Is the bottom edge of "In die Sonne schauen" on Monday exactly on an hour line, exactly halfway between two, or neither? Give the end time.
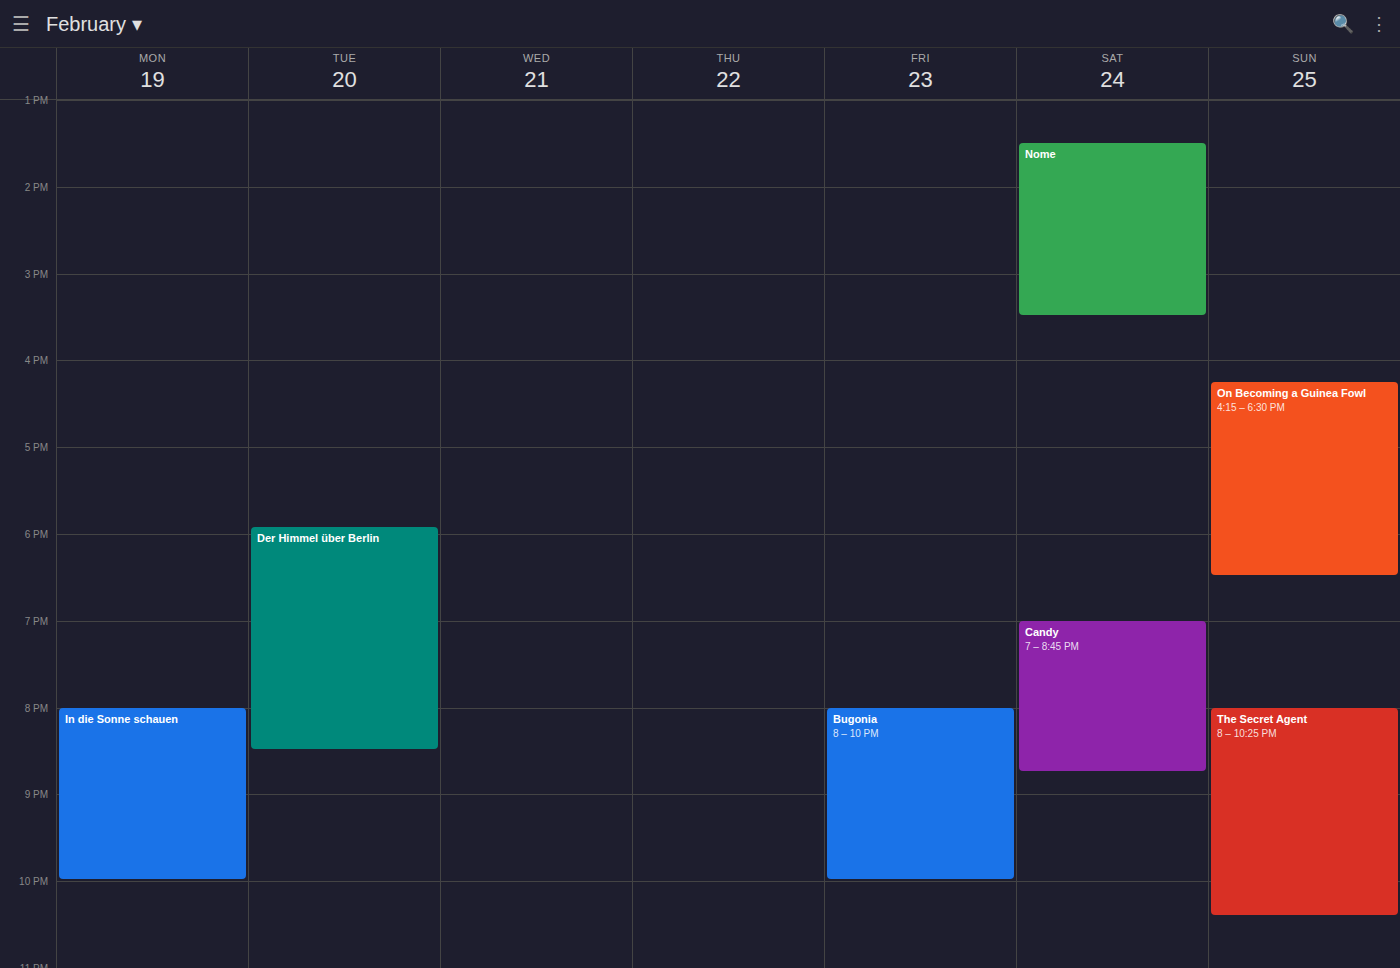
10:00 PM -- exactly on the 10 PM line.